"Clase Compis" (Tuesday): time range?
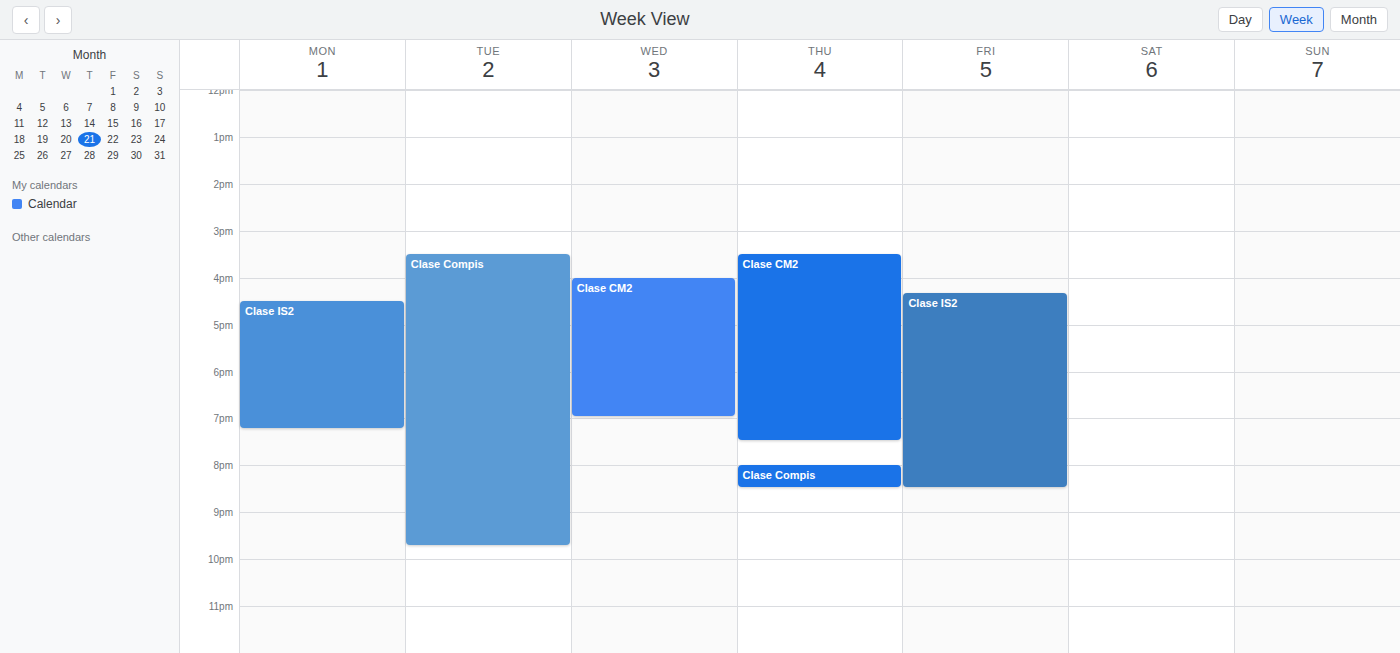
3:30 PM to 9:45 PM